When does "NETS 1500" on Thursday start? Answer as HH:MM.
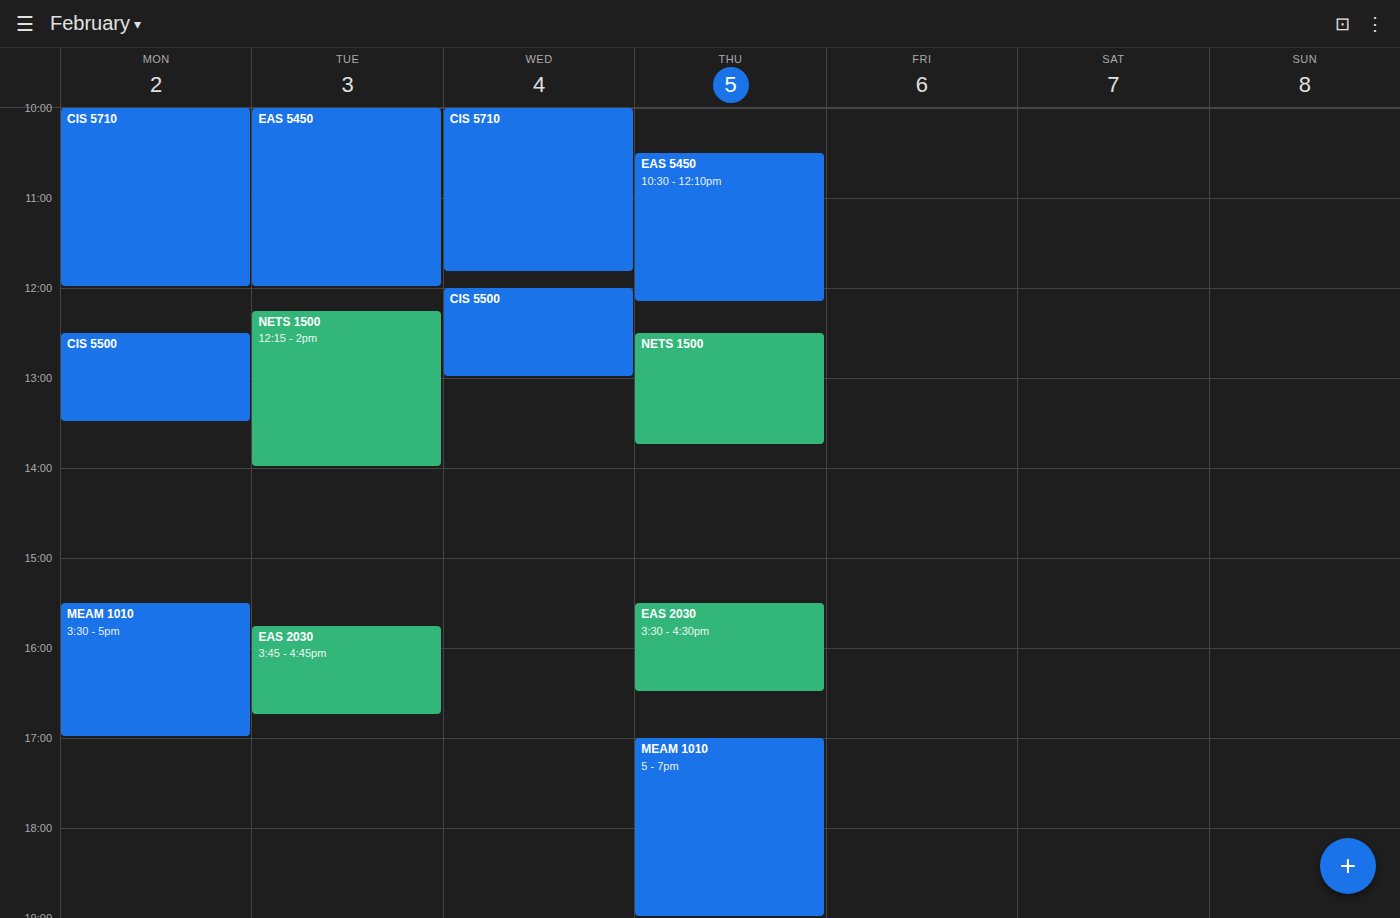
12:30